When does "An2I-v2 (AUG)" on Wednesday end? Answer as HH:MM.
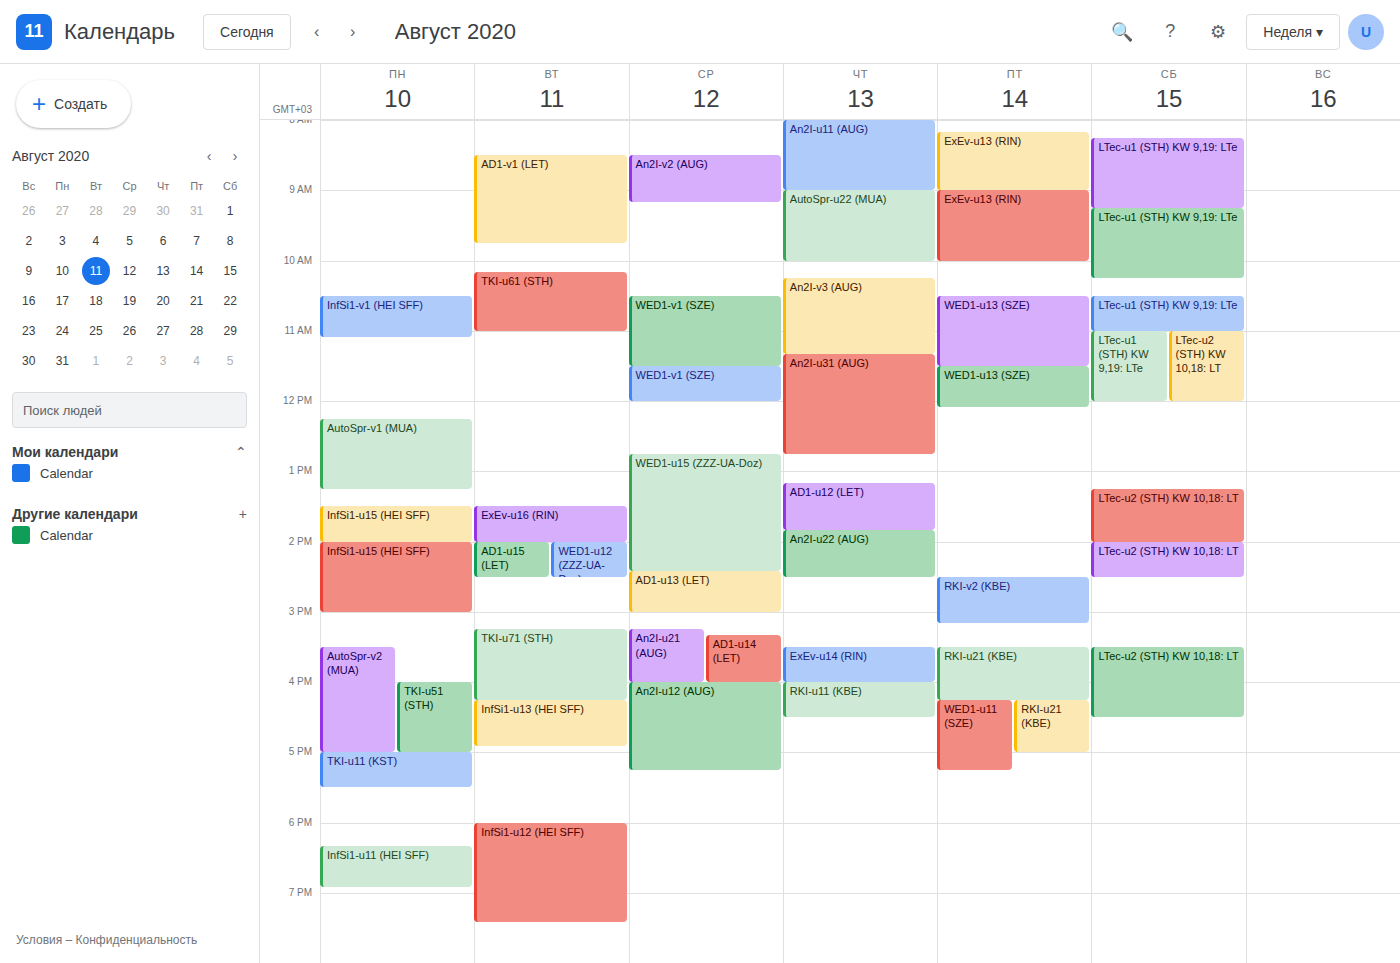
09:10